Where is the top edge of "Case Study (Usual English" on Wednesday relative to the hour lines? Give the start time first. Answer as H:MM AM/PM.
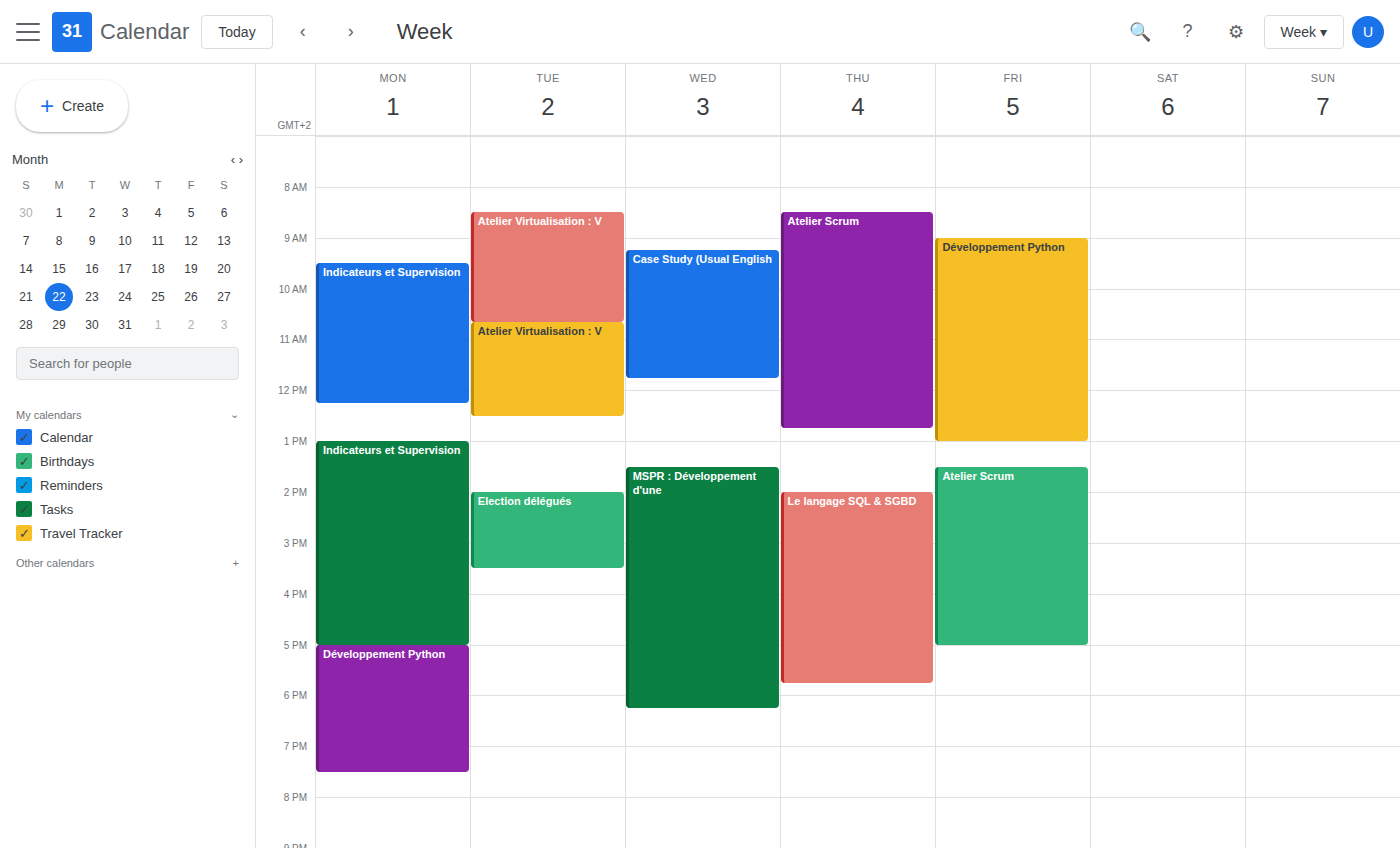
9:15 AM -- neither: a quarter of the way from the 9 AM line to the 10 AM line.